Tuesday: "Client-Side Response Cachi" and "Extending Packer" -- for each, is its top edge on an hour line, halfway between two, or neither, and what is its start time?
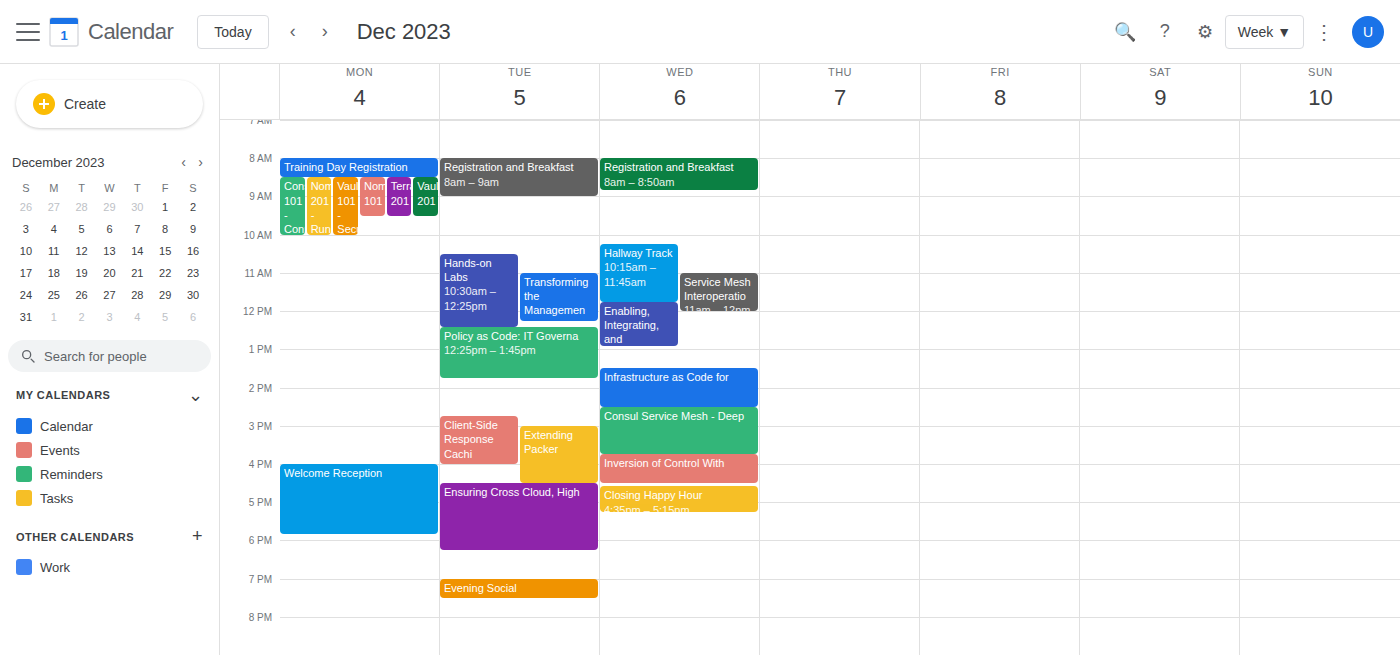
"Client-Side Response Cachi": 14:45, neither: three quarters of the way from the 14:00 line to the 15:00 line. "Extending Packer": 15:00, exactly on the 15:00 line.